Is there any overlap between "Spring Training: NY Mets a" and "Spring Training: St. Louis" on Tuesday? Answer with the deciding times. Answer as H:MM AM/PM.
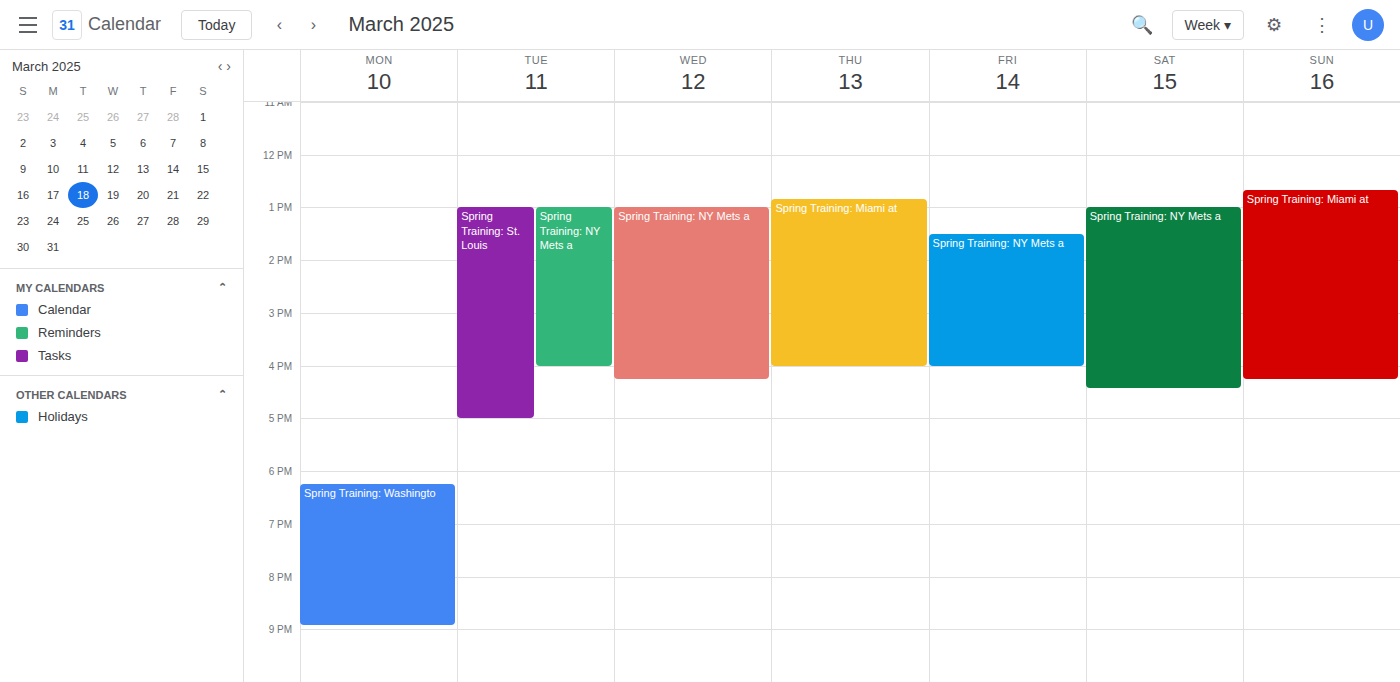
"Spring Training: NY Mets a" runs 1:00 PM to 4:00 PM, inside "Spring Training: St. Louis" -- they overlap.